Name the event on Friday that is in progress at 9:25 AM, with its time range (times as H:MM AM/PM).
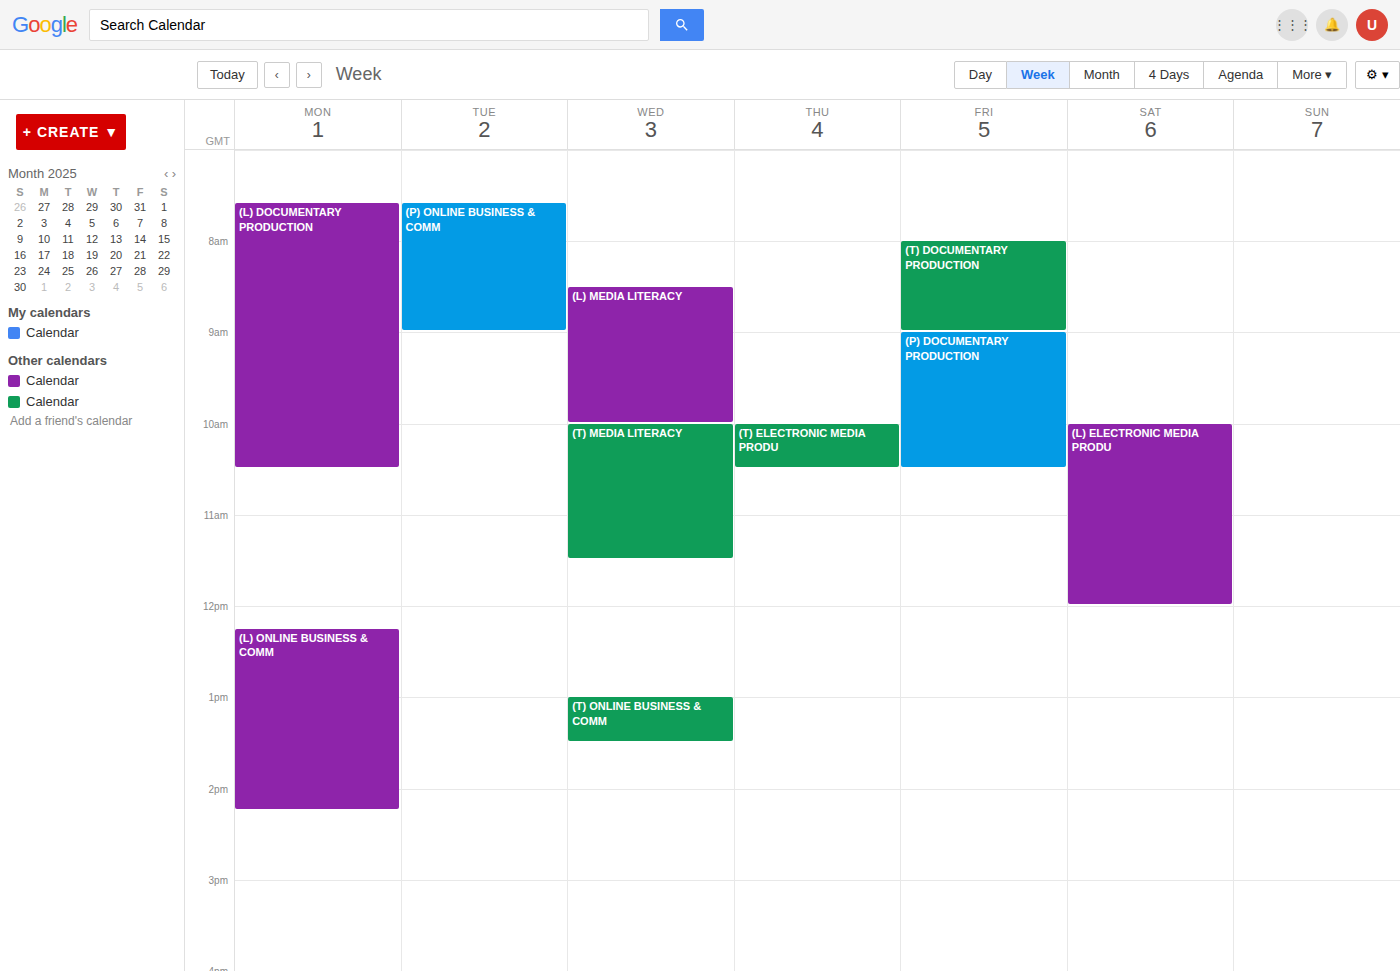
"(P) DOCUMENTARY PRODUCTION", 9:00 AM to 10:30 AM